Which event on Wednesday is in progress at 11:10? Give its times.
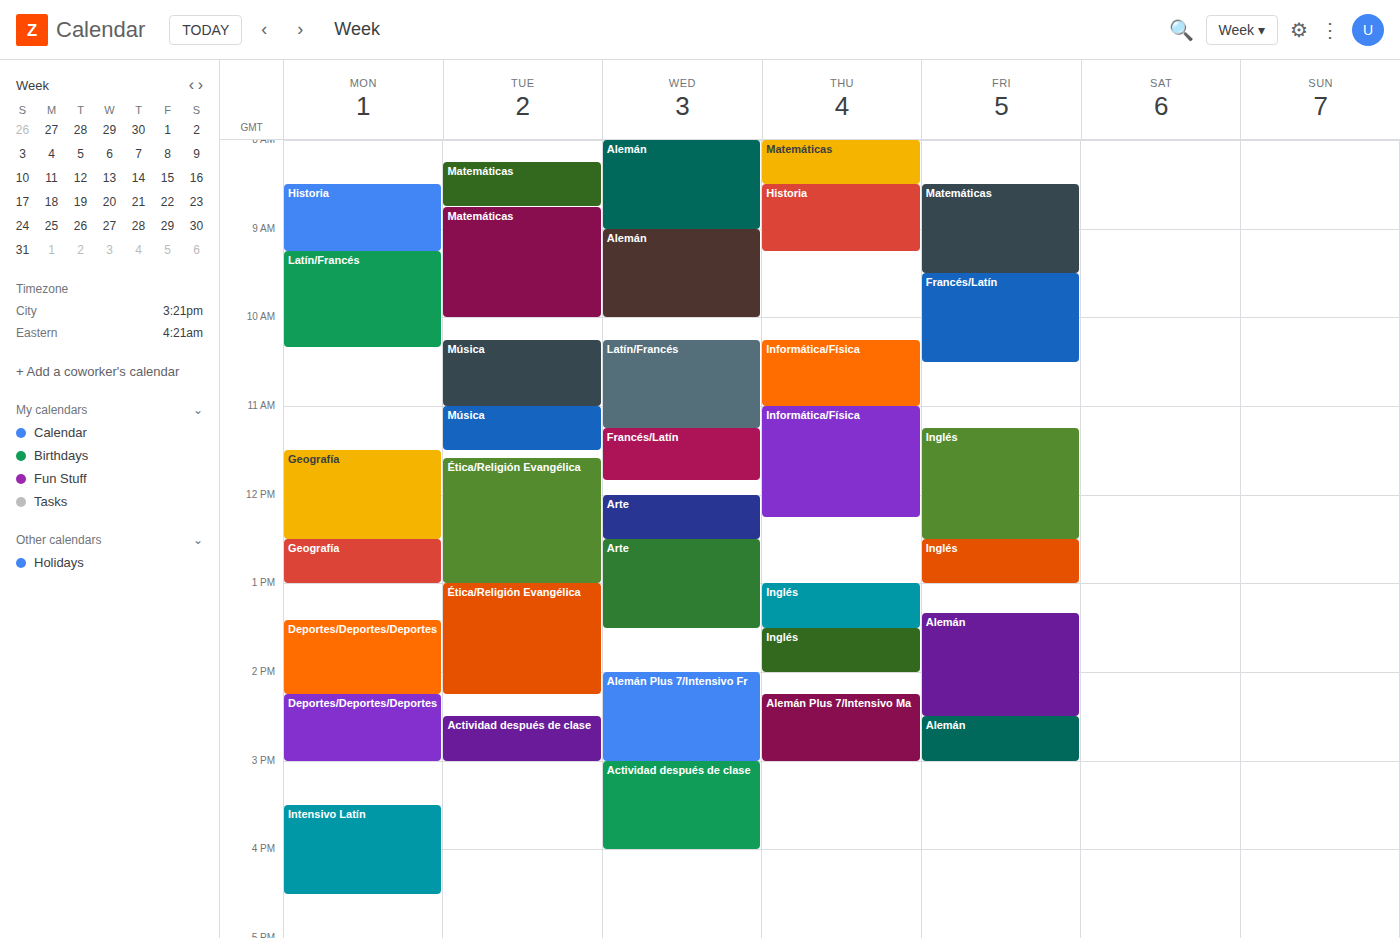
"Latín/Francés", 10:15 to 11:15